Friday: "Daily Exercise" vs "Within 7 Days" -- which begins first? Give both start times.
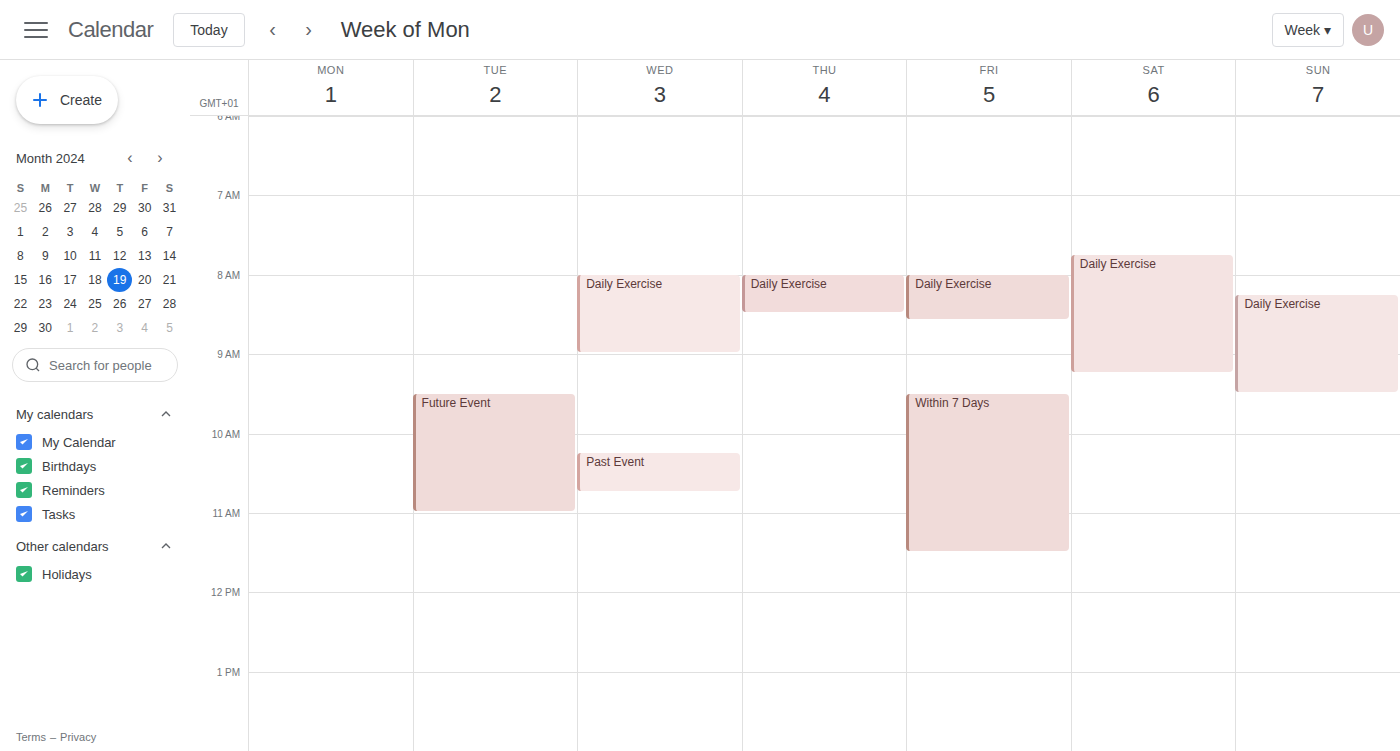
"Daily Exercise" 8:00 AM; "Within 7 Days" 9:30 AM.